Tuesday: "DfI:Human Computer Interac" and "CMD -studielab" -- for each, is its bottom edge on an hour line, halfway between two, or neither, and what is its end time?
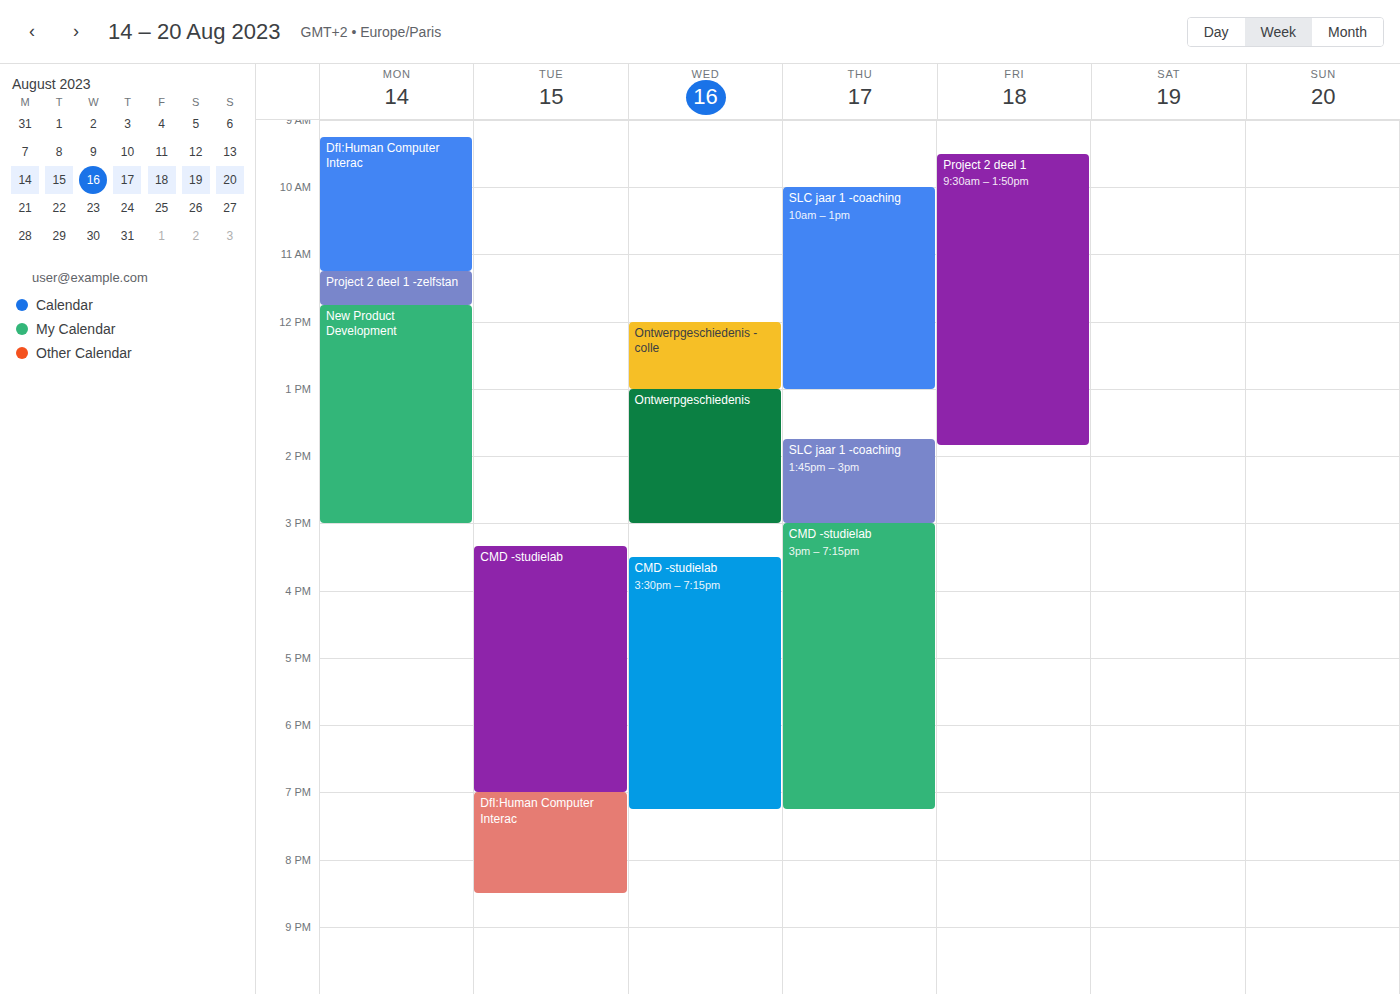
"DfI:Human Computer Interac": 8:30 PM, halfway between the 8 PM and 9 PM lines. "CMD -studielab": 7:00 PM, exactly on the 7 PM line.